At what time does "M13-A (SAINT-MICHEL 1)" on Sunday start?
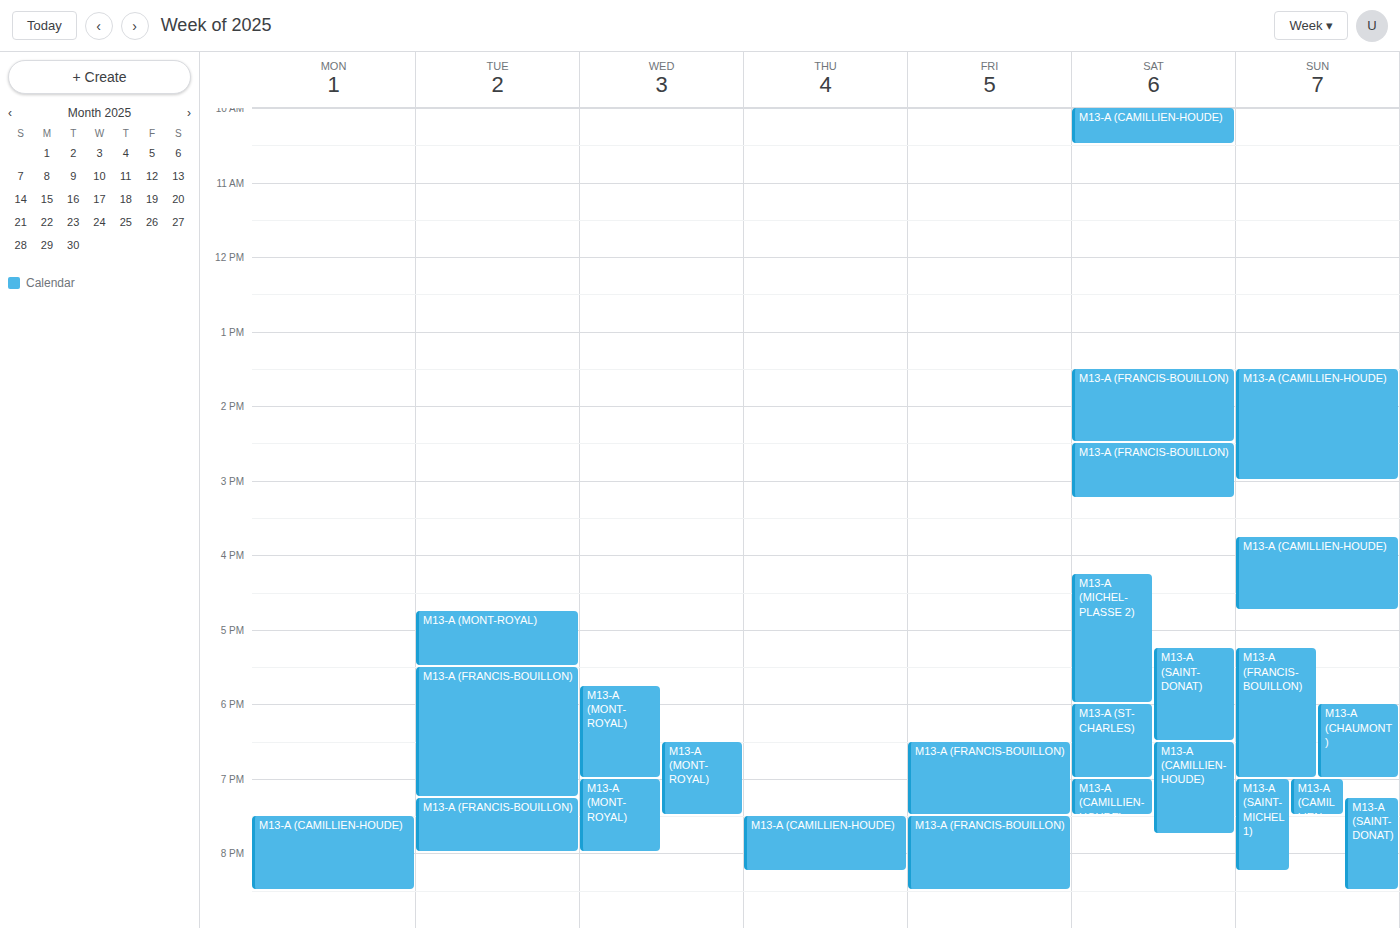
7:00 PM